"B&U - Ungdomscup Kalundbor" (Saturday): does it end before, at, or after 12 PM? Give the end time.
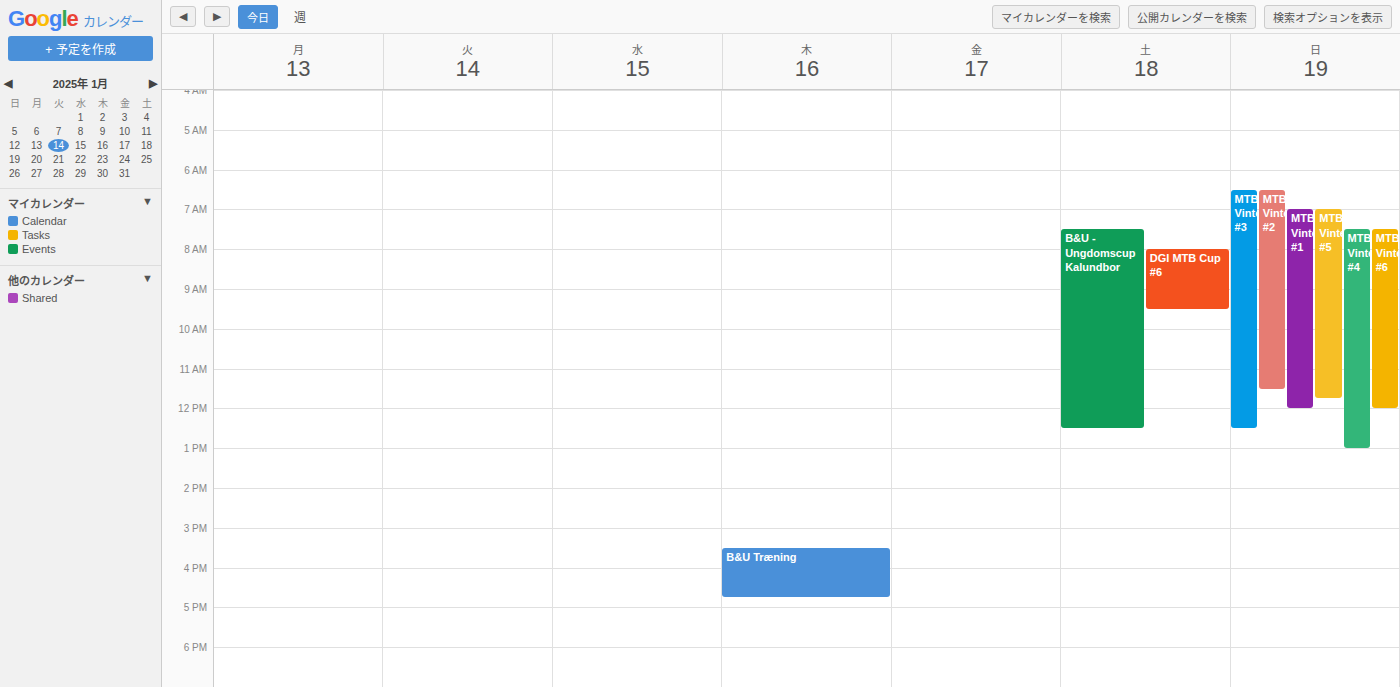
12:30 PM -- after 12 PM, 30 minutes below the 12 PM line.